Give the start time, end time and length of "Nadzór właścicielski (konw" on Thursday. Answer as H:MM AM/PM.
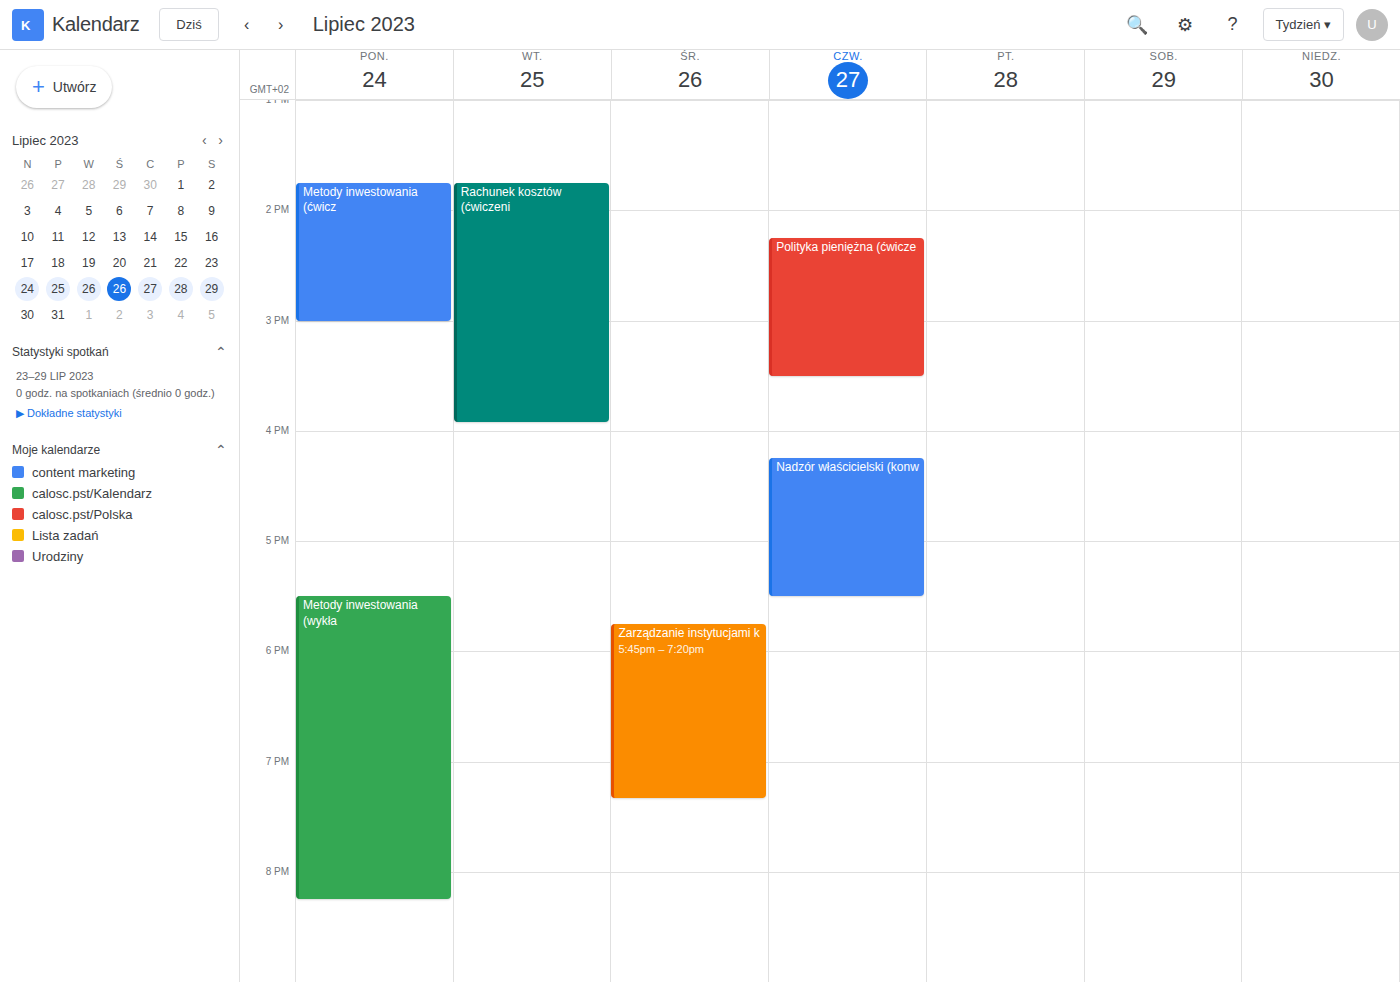
4:15 PM to 5:30 PM, 1 hour 15 minutes